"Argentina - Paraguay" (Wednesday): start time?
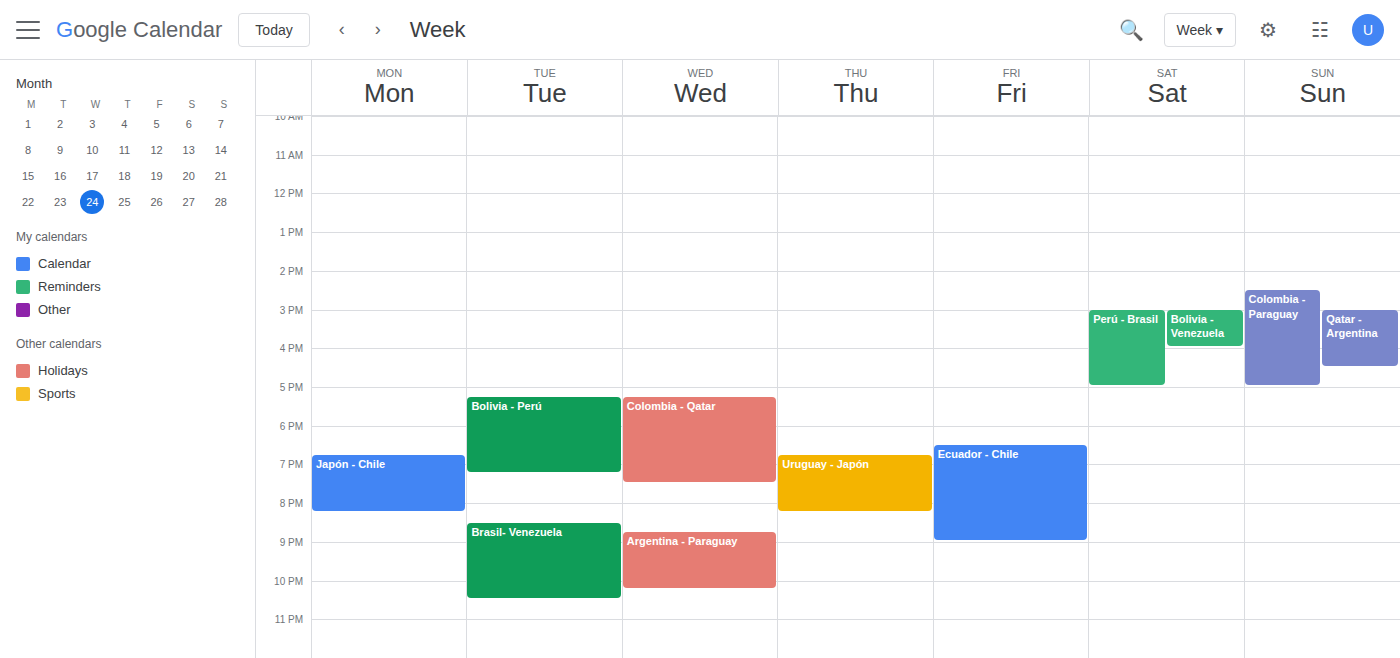
8:45 PM